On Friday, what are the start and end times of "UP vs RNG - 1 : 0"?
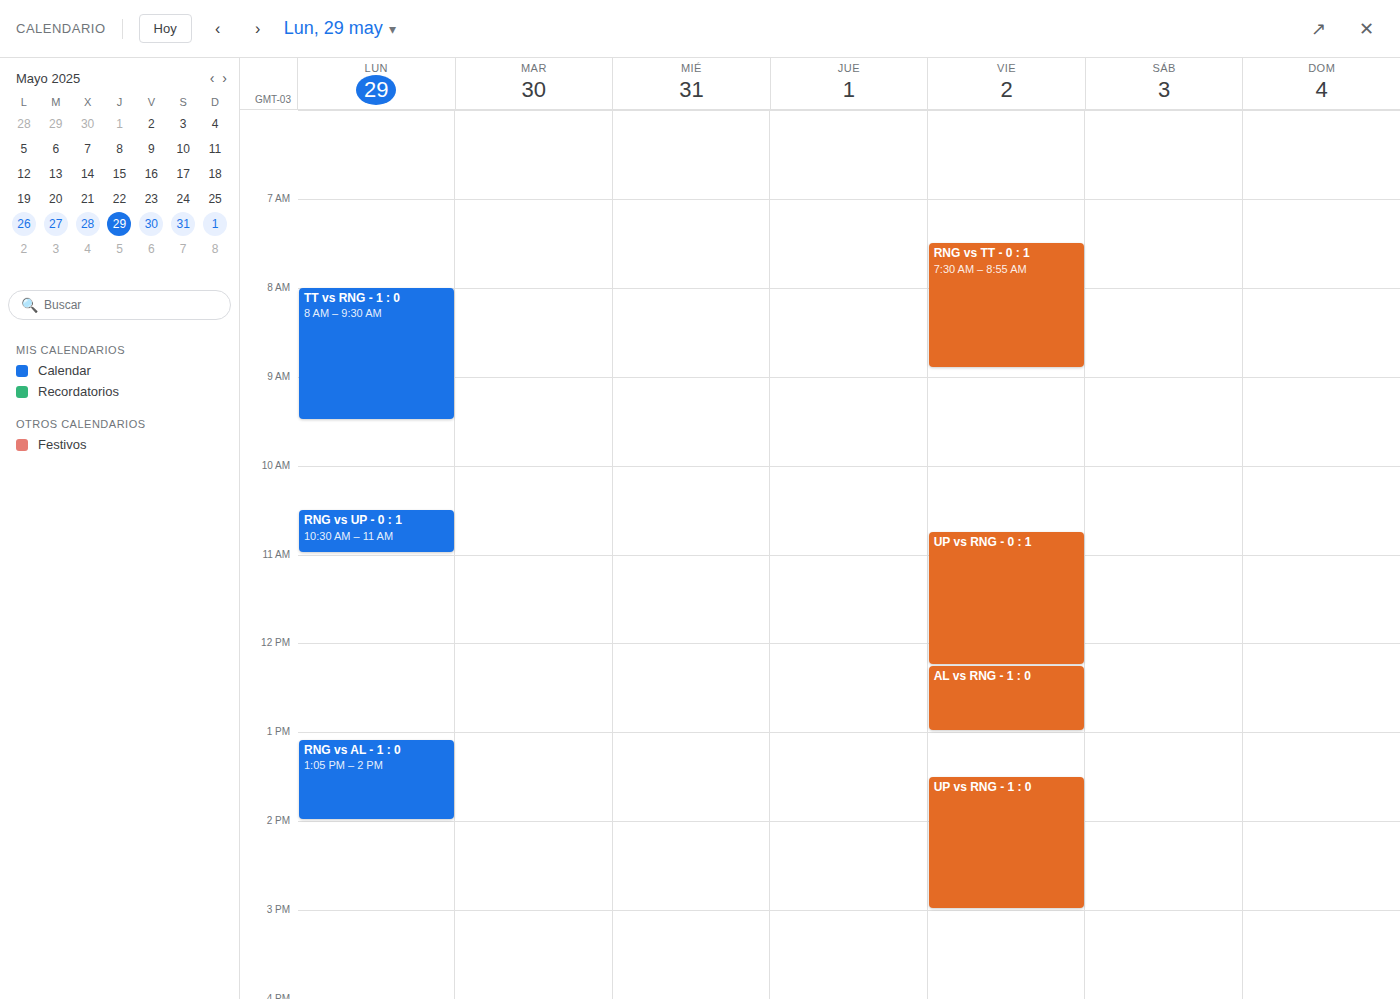
13:30 to 15:00